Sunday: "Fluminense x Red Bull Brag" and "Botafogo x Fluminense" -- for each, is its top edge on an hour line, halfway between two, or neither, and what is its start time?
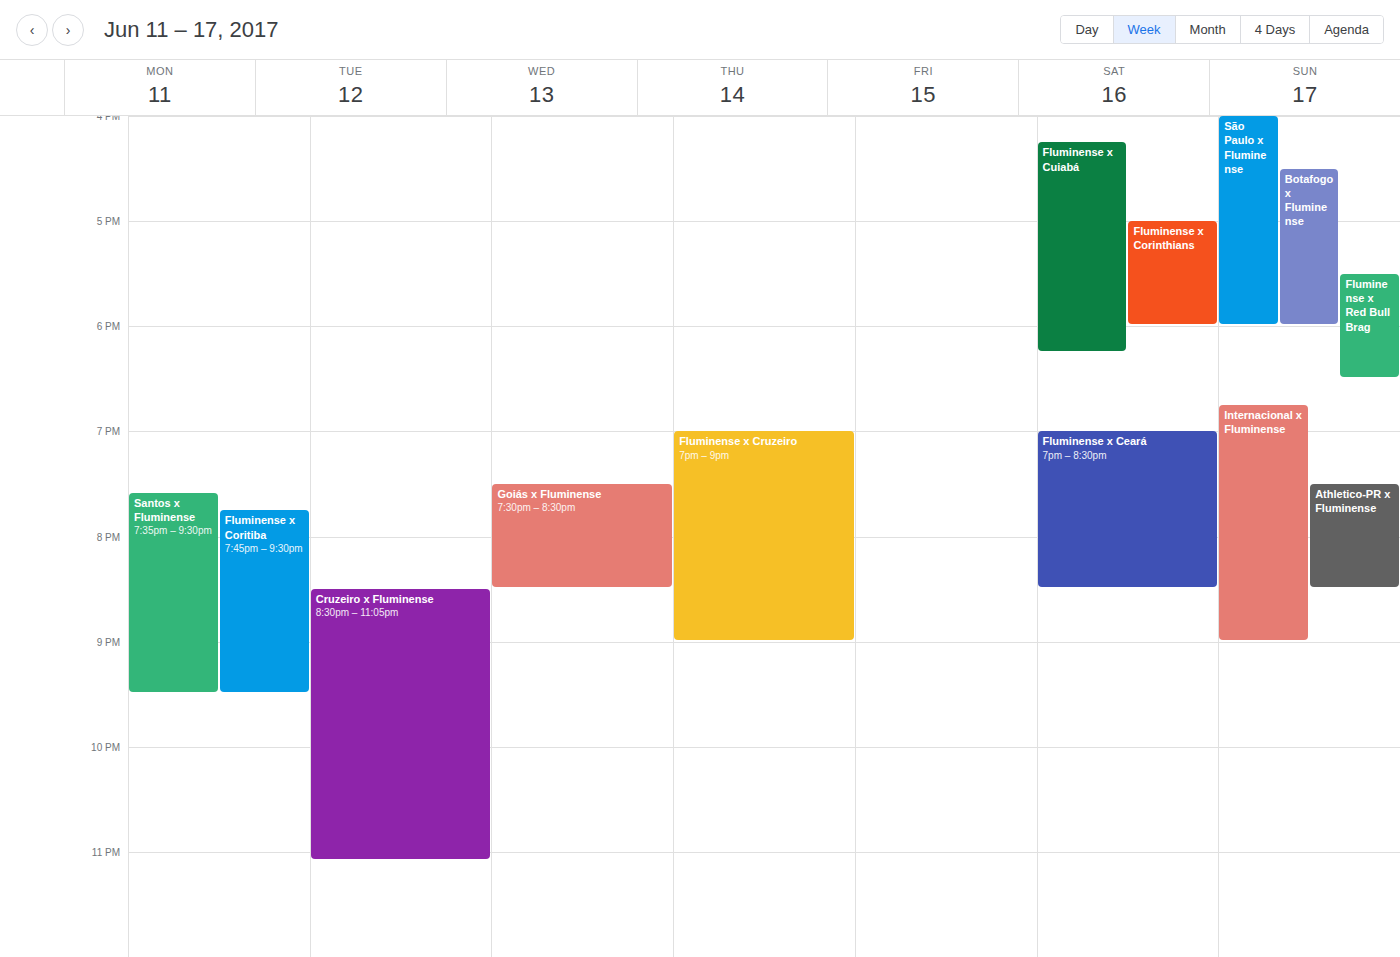
"Fluminense x Red Bull Brag": 5:30 PM, halfway between the 5 PM and 6 PM lines. "Botafogo x Fluminense": 4:30 PM, halfway between the 4 PM and 5 PM lines.